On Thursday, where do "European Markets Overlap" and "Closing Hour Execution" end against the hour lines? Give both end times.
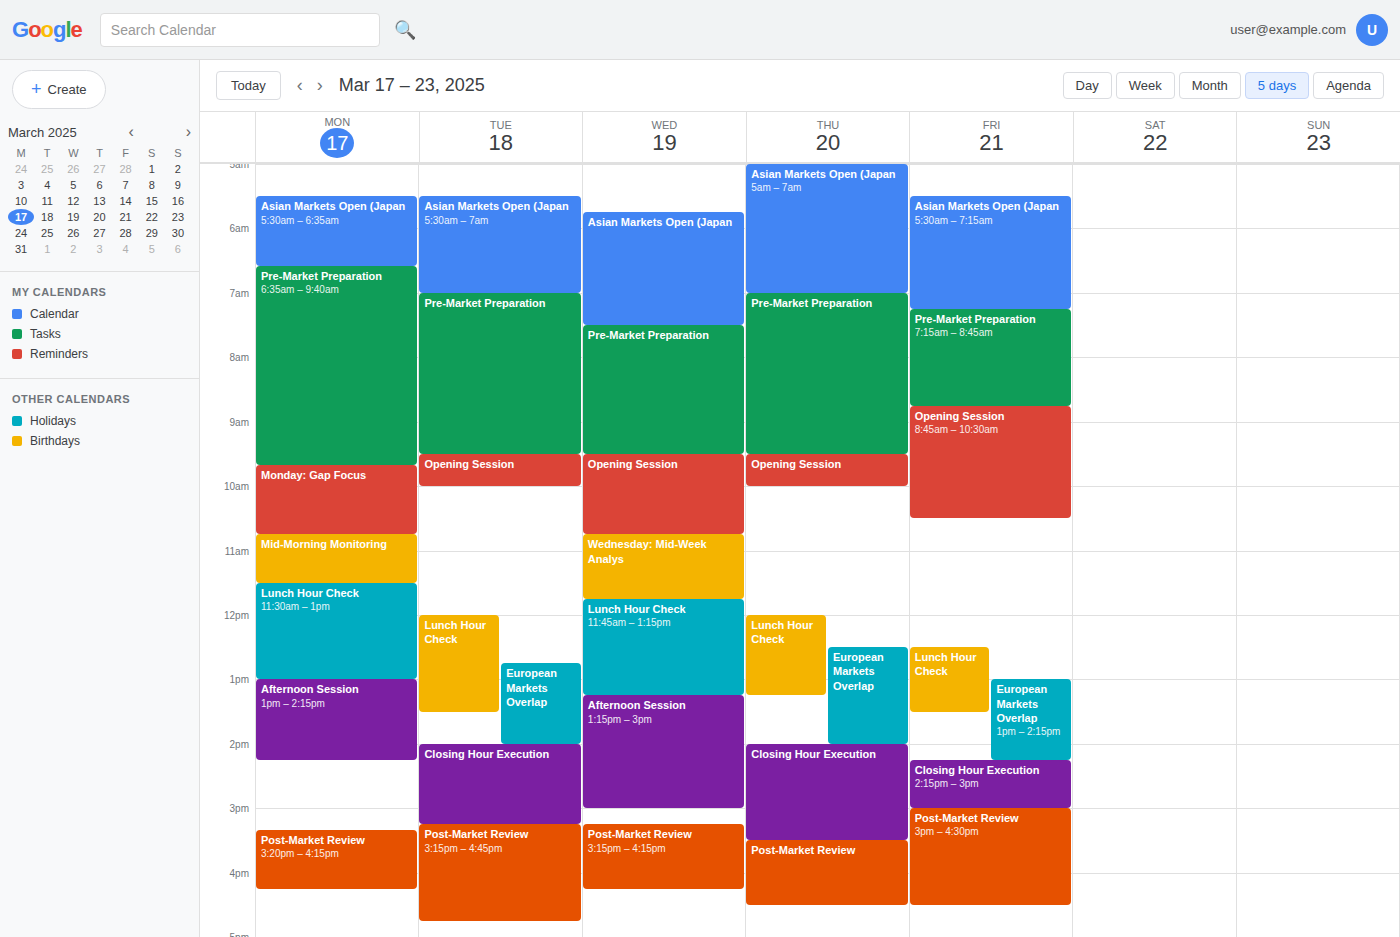
"European Markets Overlap": 2:00 PM, exactly on the 2 PM line. "Closing Hour Execution": 3:30 PM, halfway between the 3 PM and 4 PM lines.